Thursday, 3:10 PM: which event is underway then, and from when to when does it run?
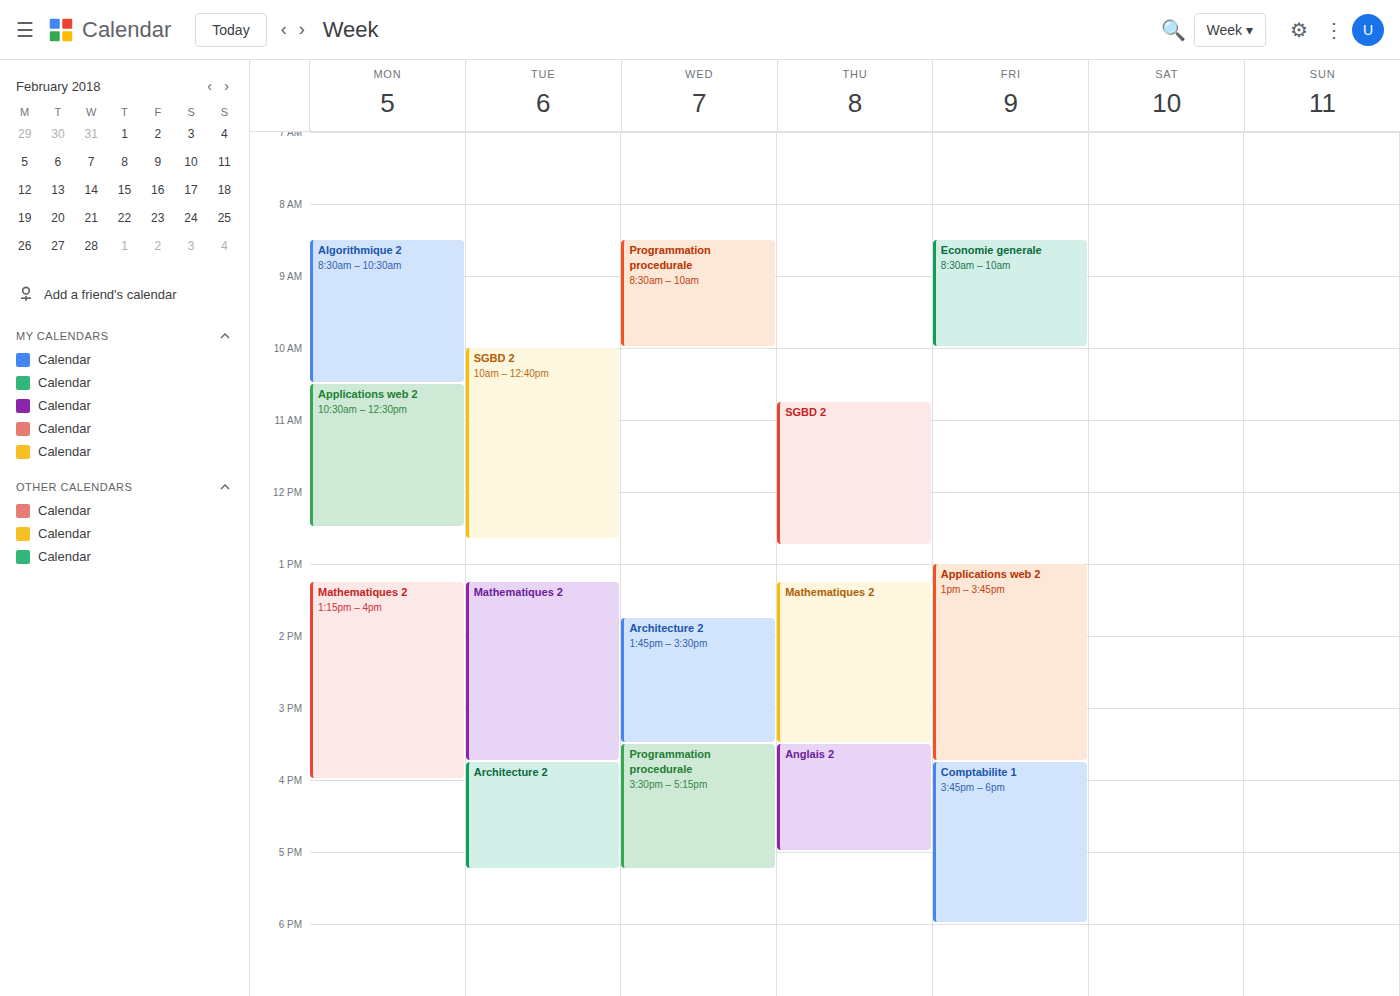
"Mathematiques 2", 1:15 PM to 3:30 PM